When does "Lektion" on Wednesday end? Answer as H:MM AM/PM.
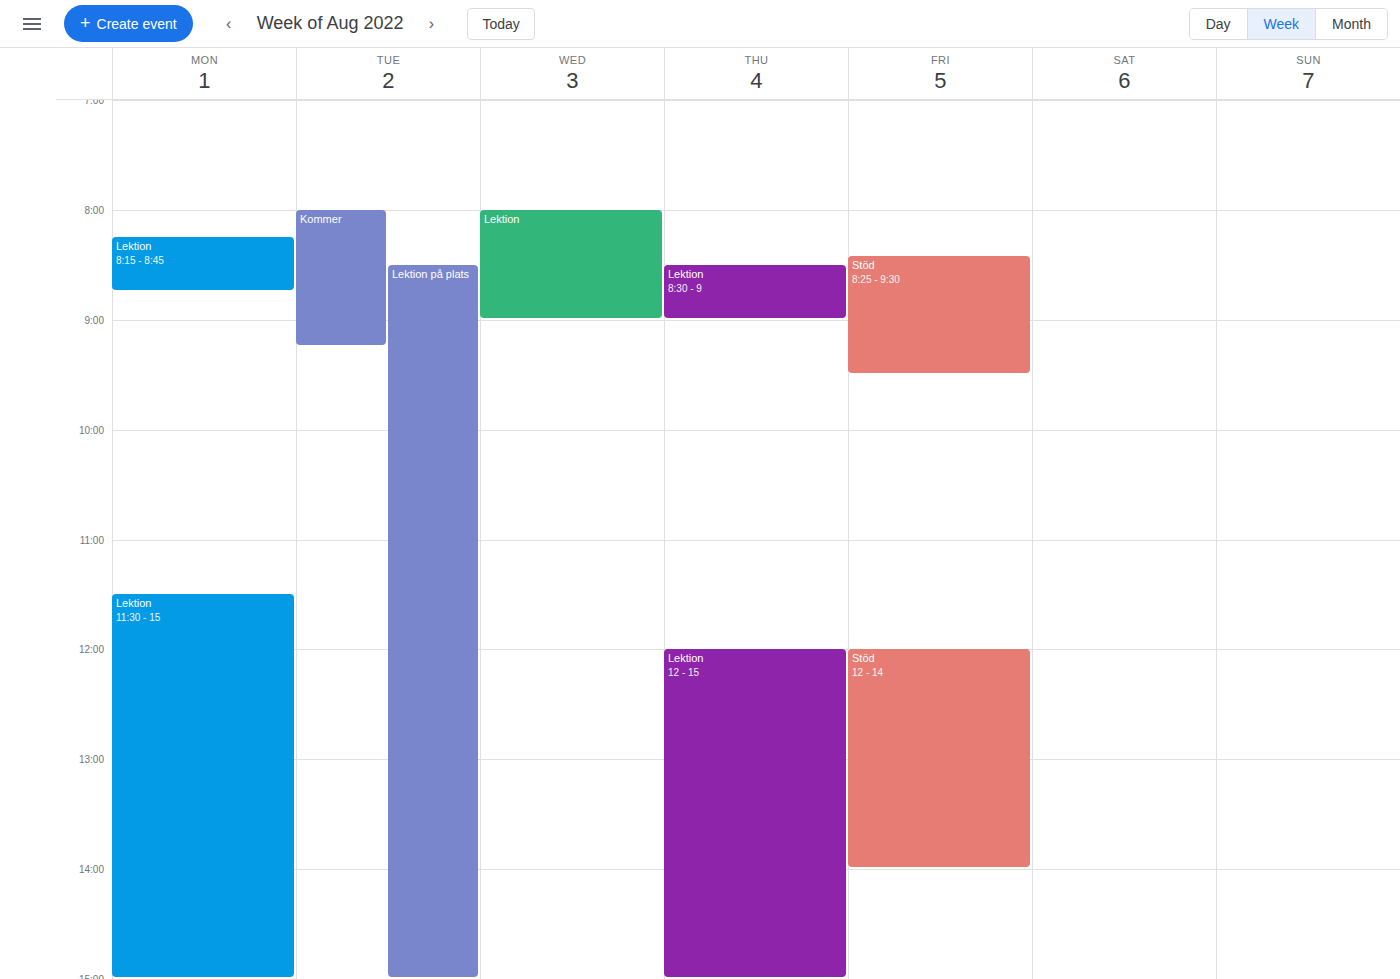
9:00 AM